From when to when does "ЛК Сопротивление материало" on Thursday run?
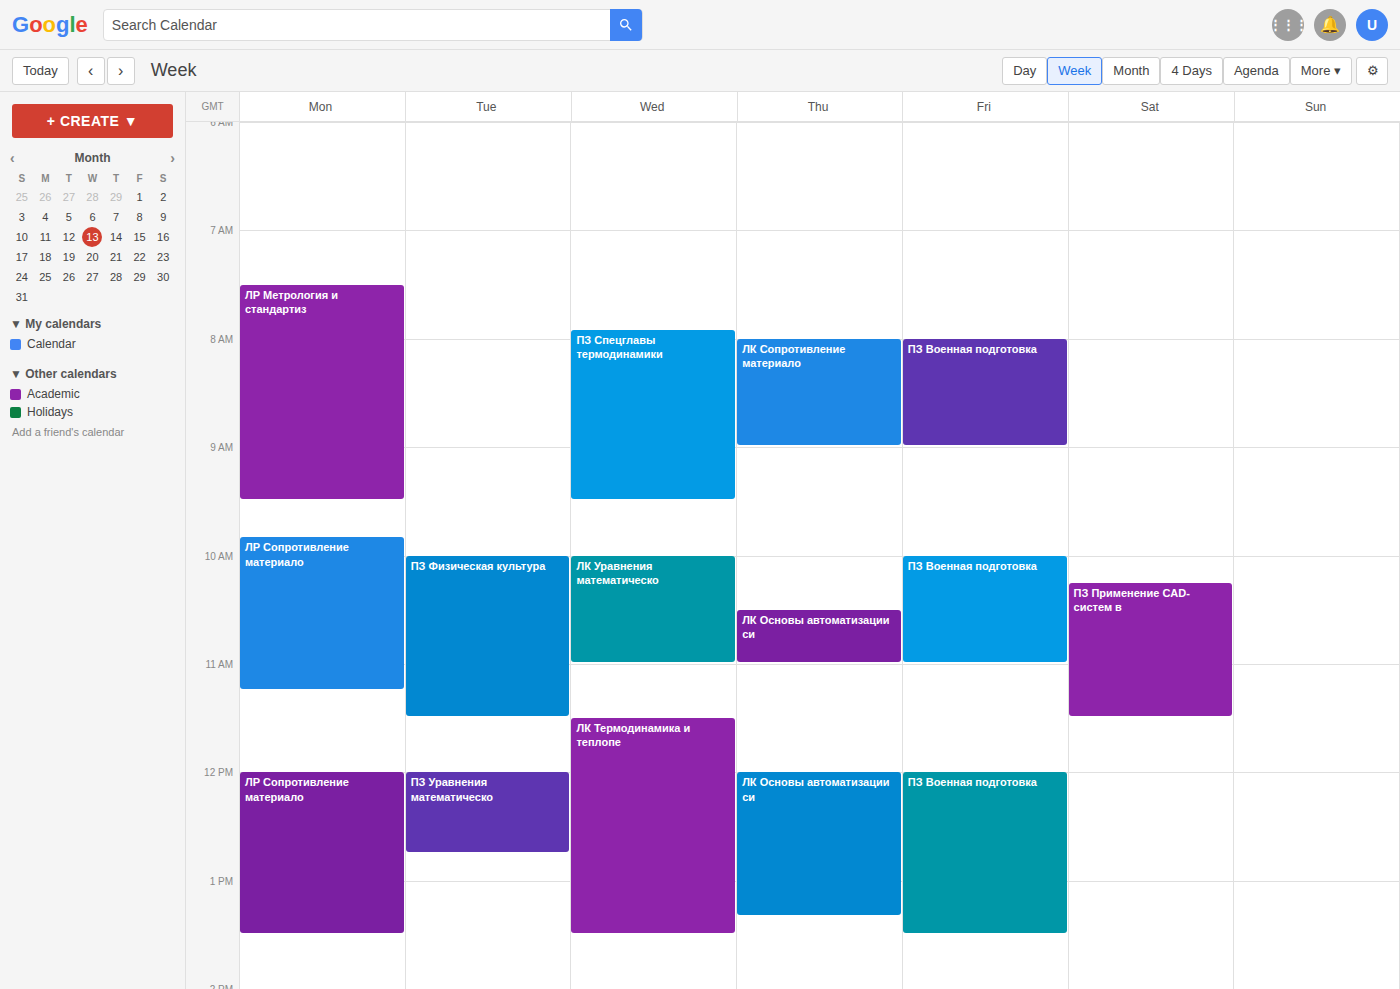
8:00 AM to 9:00 AM